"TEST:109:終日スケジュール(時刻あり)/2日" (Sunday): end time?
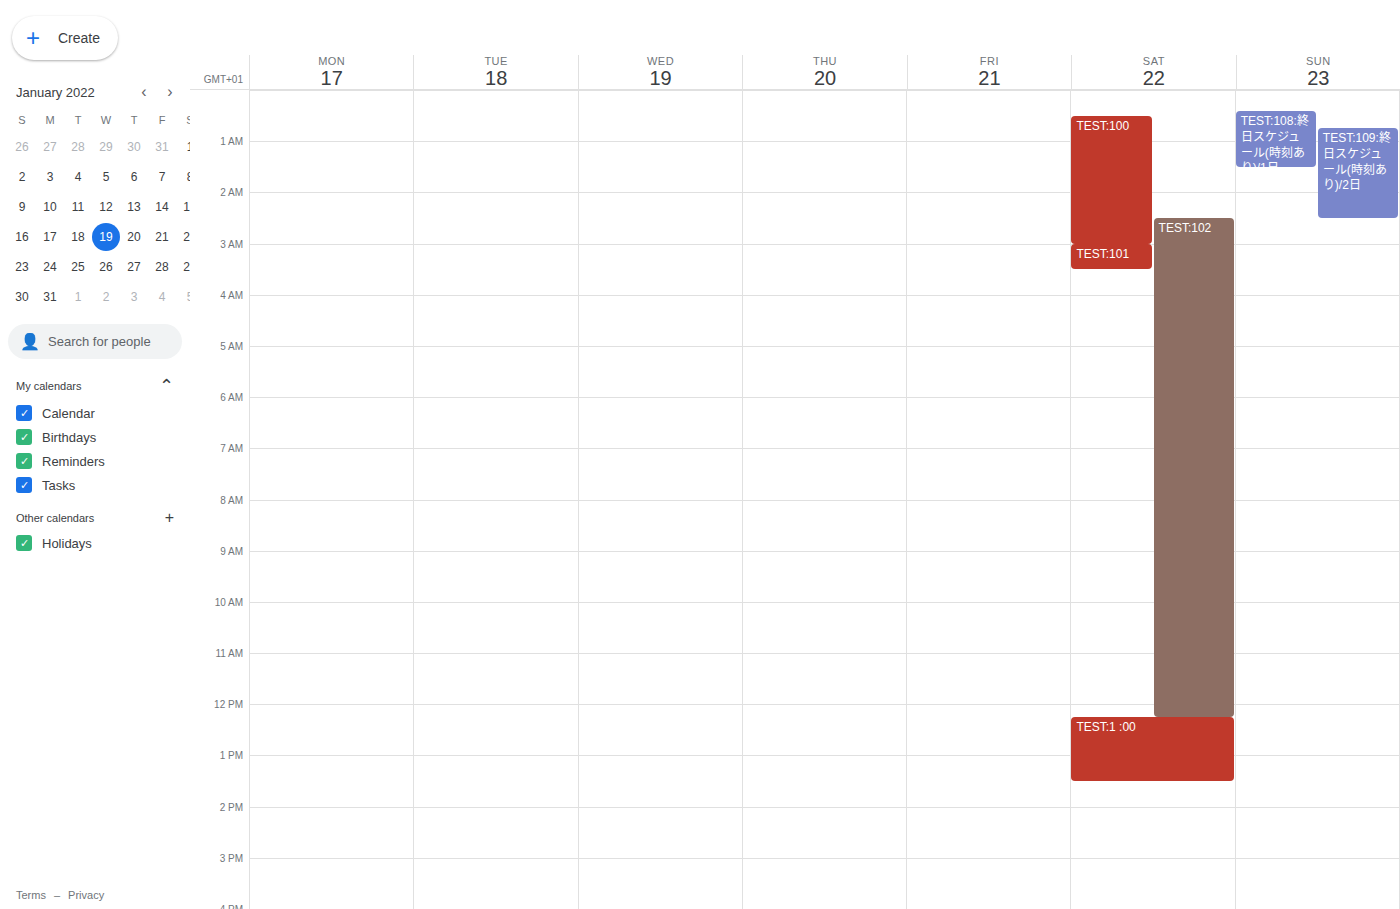
2:30 AM